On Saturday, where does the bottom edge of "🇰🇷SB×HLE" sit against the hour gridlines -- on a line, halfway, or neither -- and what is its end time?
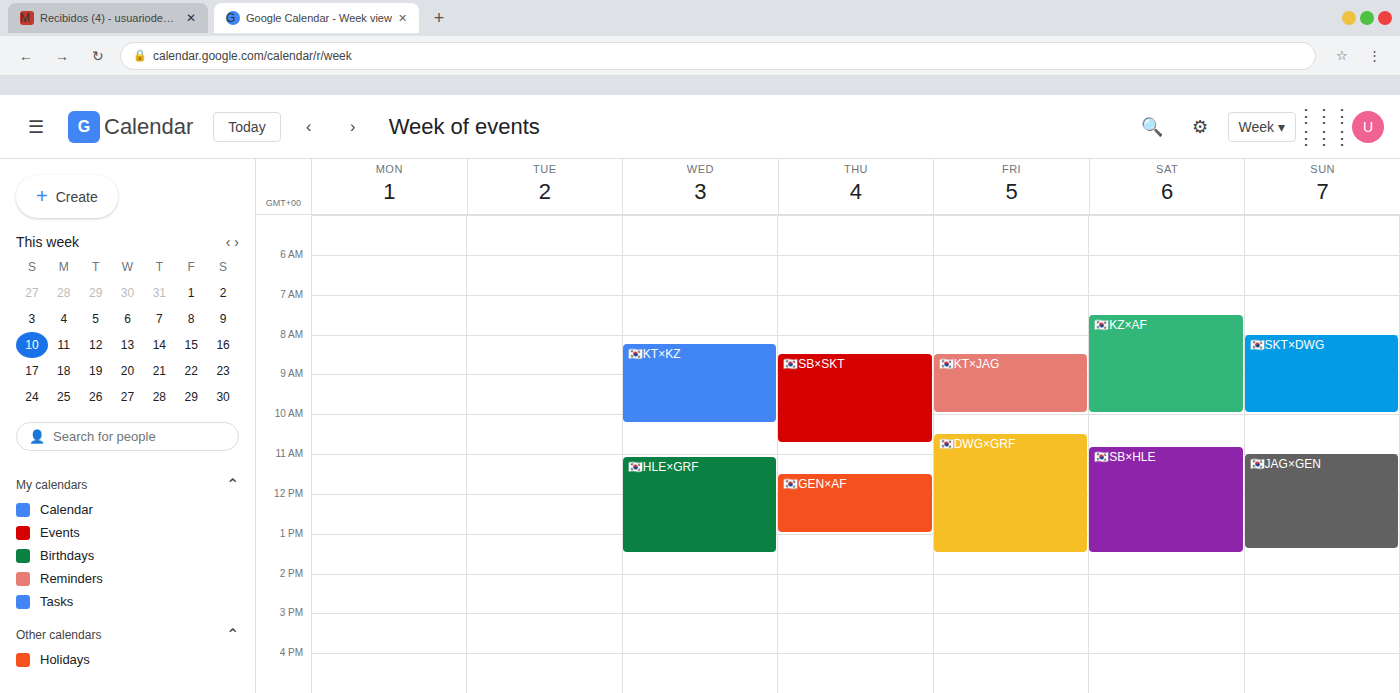
1:30 PM -- halfway between the 1 PM and 2 PM lines.